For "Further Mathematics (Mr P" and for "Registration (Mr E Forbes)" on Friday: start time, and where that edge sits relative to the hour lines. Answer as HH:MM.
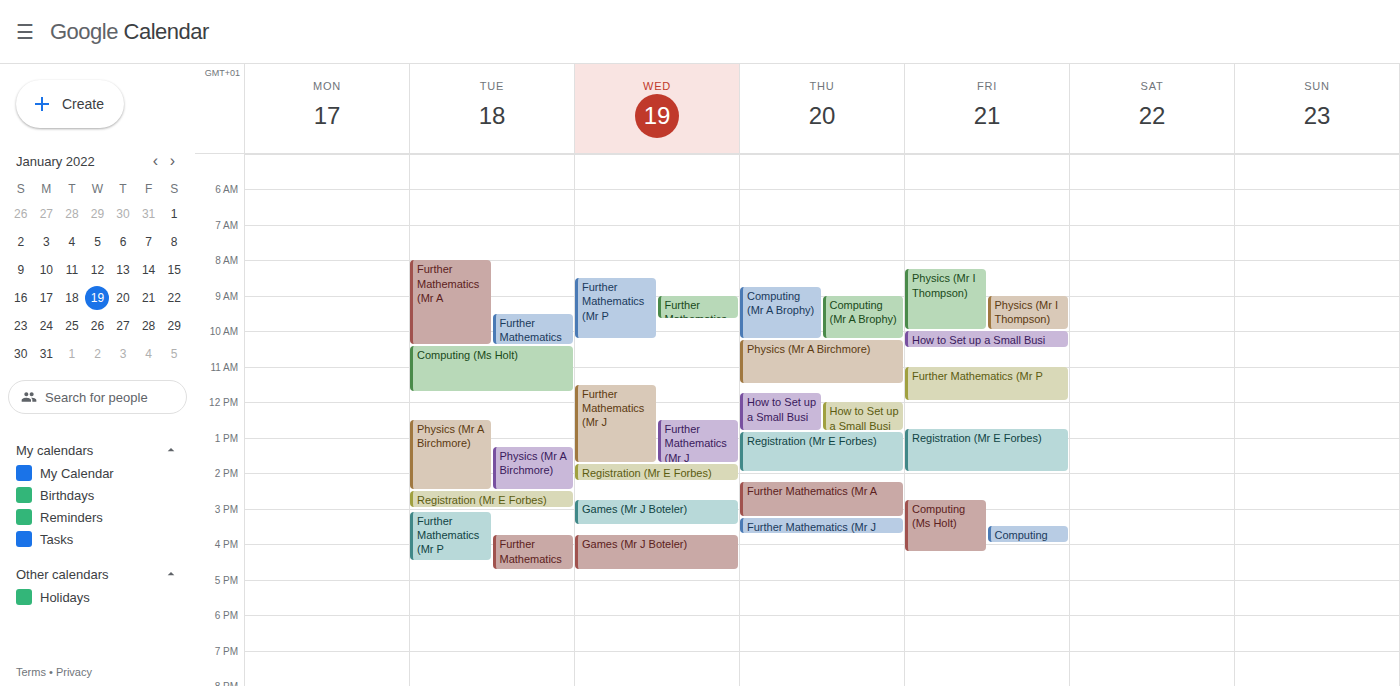
"Further Mathematics (Mr P": 11:00, exactly on the 11:00 line. "Registration (Mr E Forbes)": 12:45, neither: three quarters of the way from the 12:00 line to the 13:00 line.